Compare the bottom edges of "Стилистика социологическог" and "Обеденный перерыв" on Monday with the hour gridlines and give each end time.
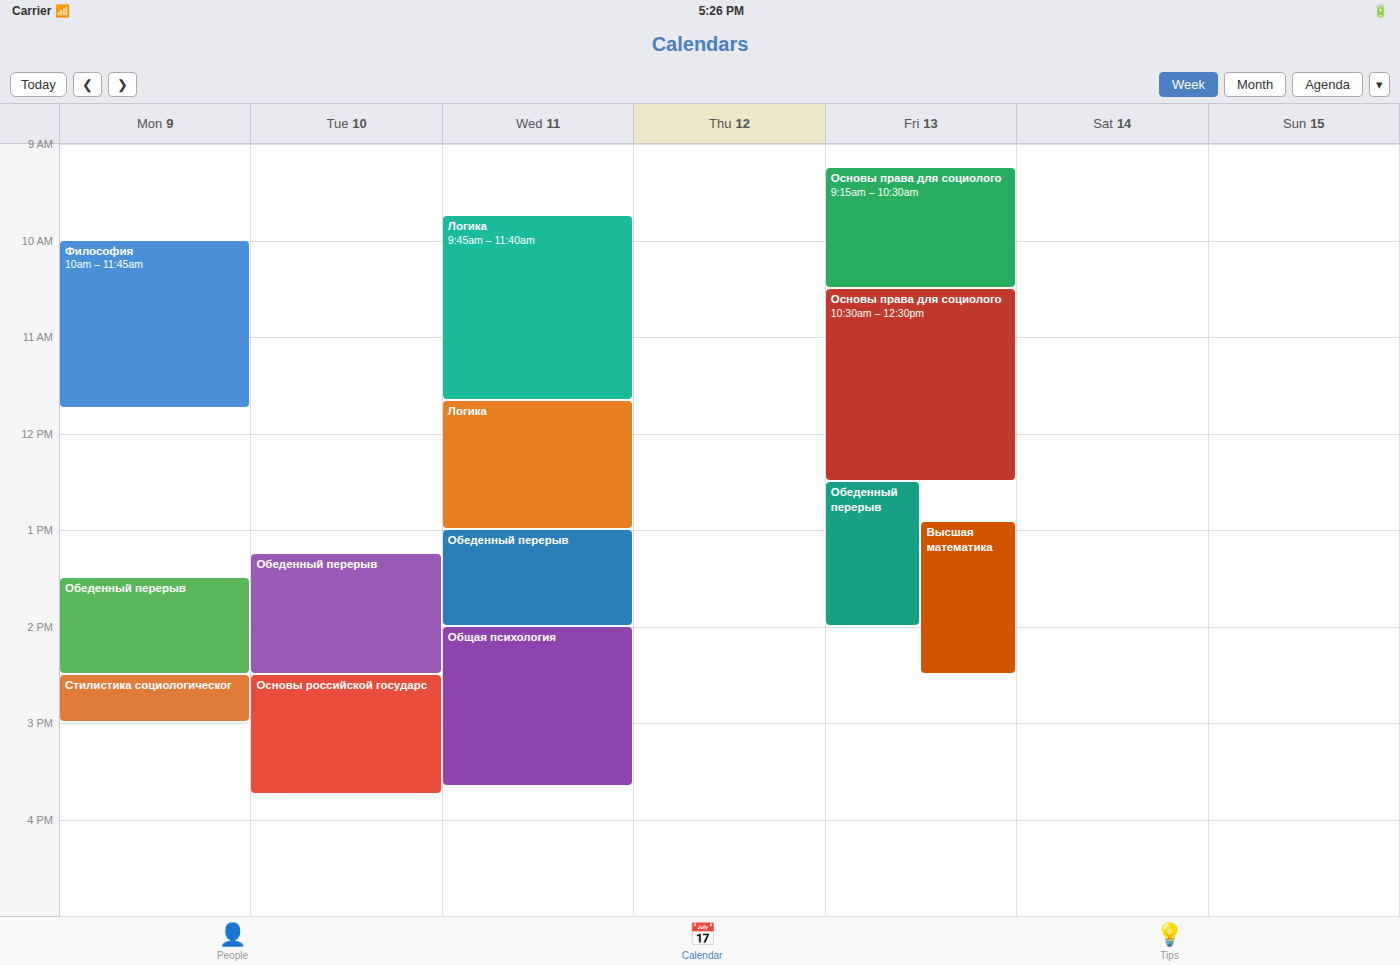
"Стилистика социологическог": 3:00 PM, exactly on the 3 PM line. "Обеденный перерыв": 2:30 PM, halfway between the 2 PM and 3 PM lines.